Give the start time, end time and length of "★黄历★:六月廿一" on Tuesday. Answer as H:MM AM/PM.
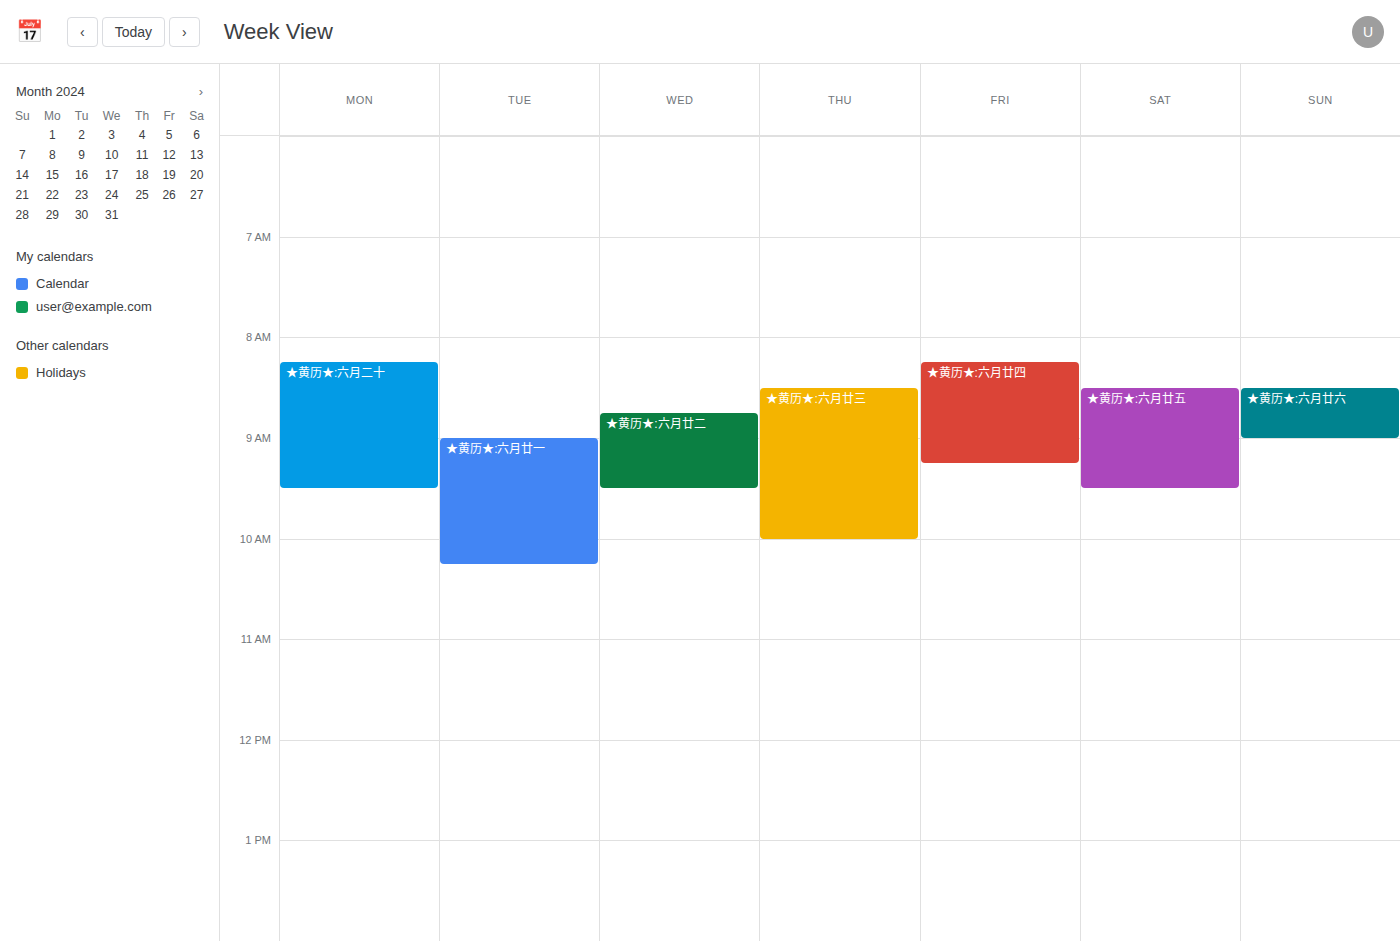
9:00 AM to 10:15 AM, 1 hour 15 minutes